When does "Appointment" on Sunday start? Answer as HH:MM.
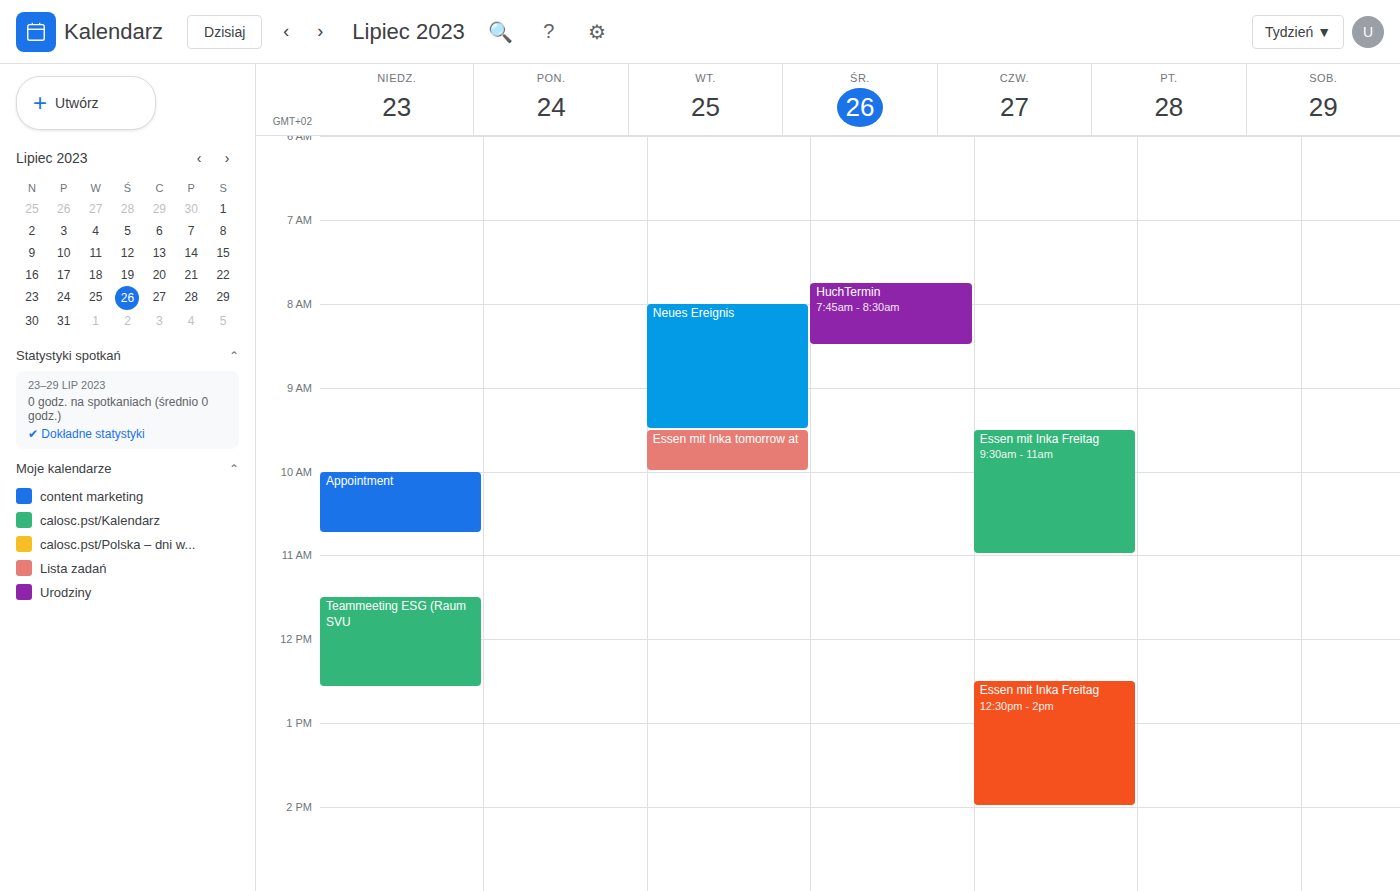
10:00